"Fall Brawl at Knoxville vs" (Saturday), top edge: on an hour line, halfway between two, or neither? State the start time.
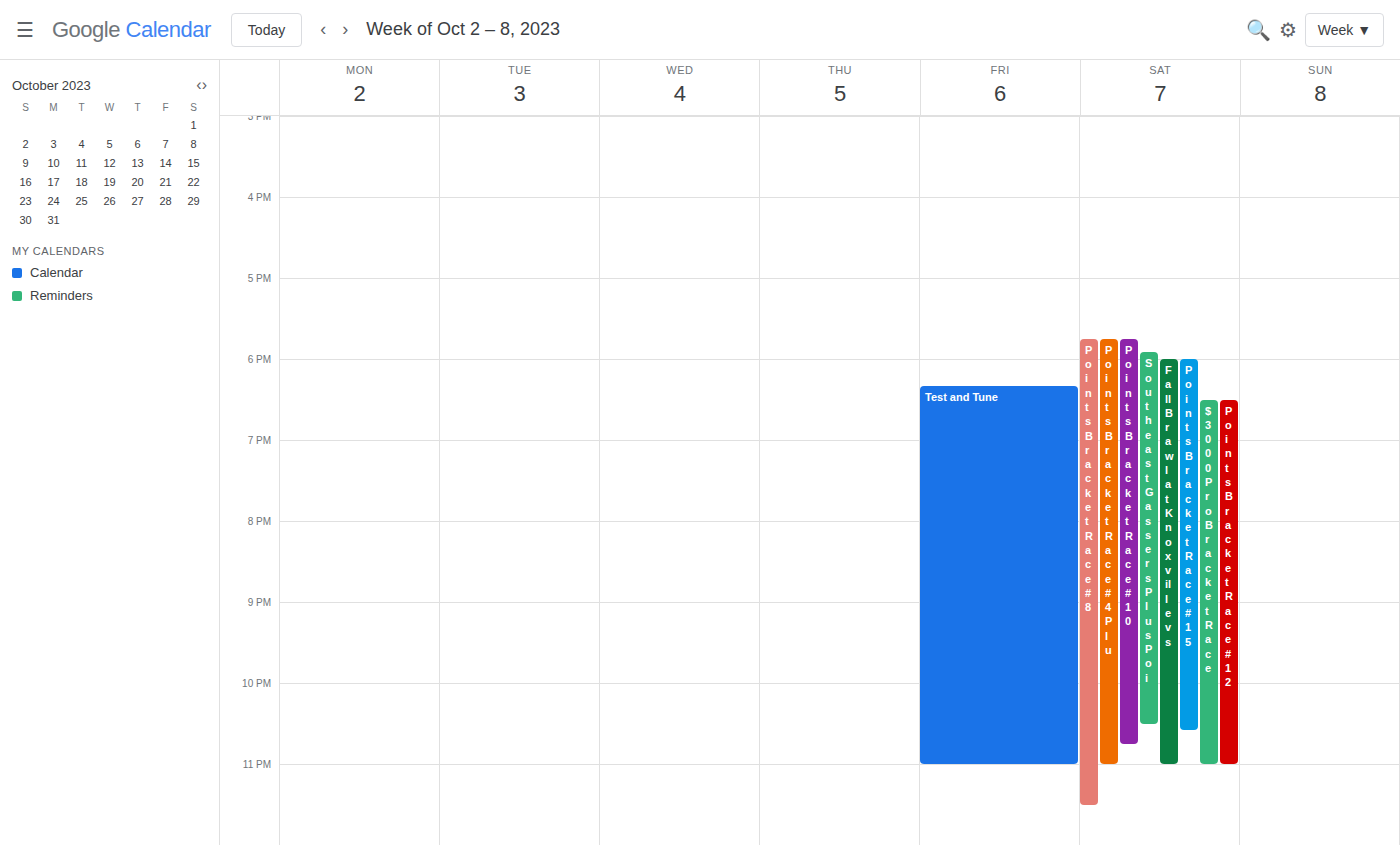
6:00 PM -- exactly on the 6 PM line.